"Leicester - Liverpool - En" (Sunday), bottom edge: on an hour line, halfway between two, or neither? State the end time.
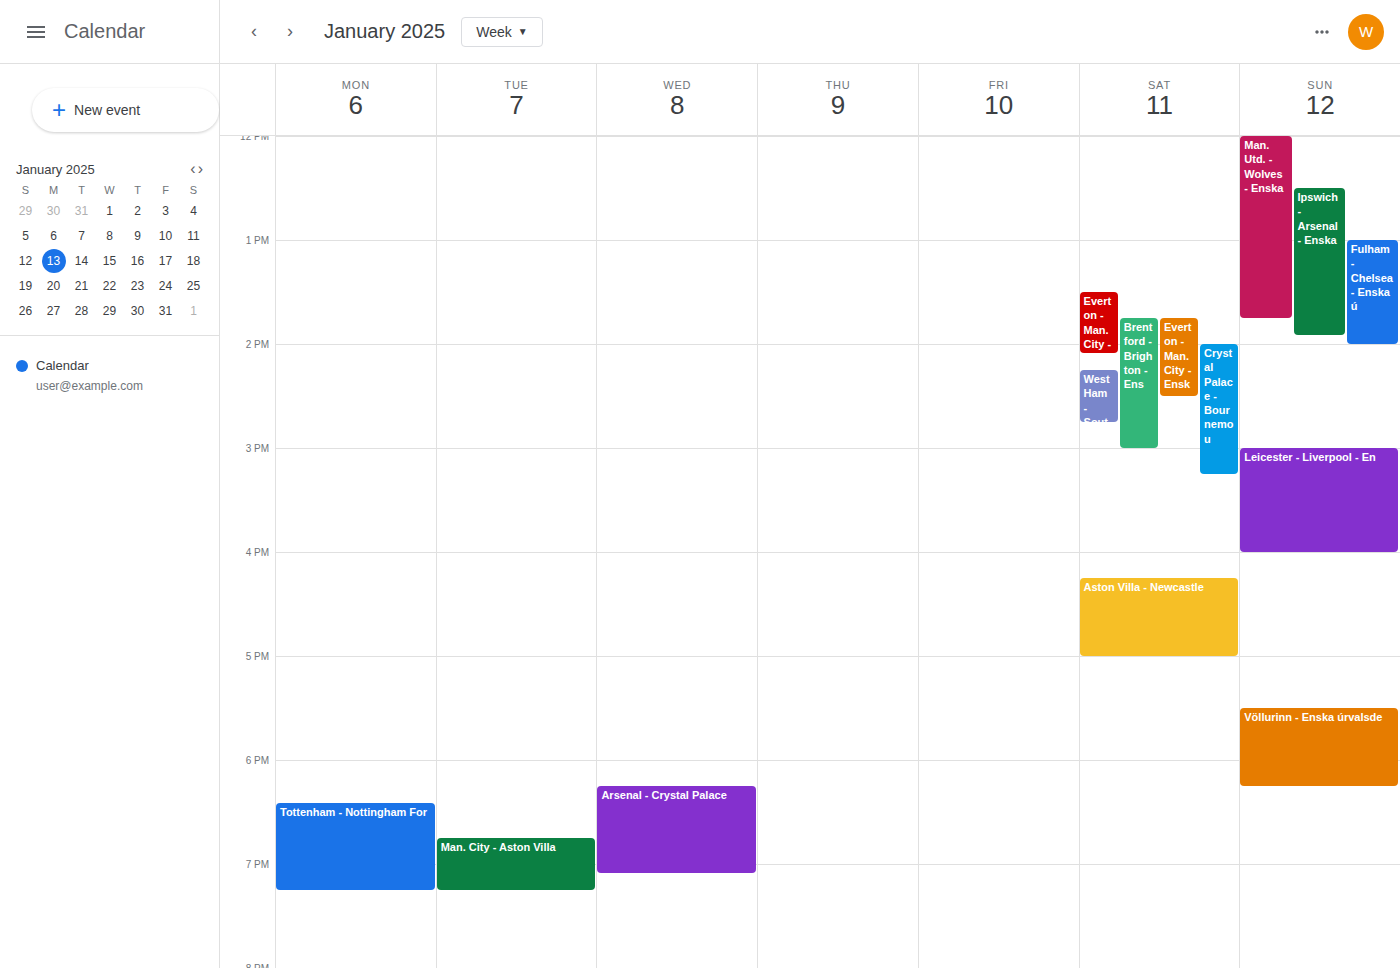
4:00 PM -- exactly on the 4 PM line.